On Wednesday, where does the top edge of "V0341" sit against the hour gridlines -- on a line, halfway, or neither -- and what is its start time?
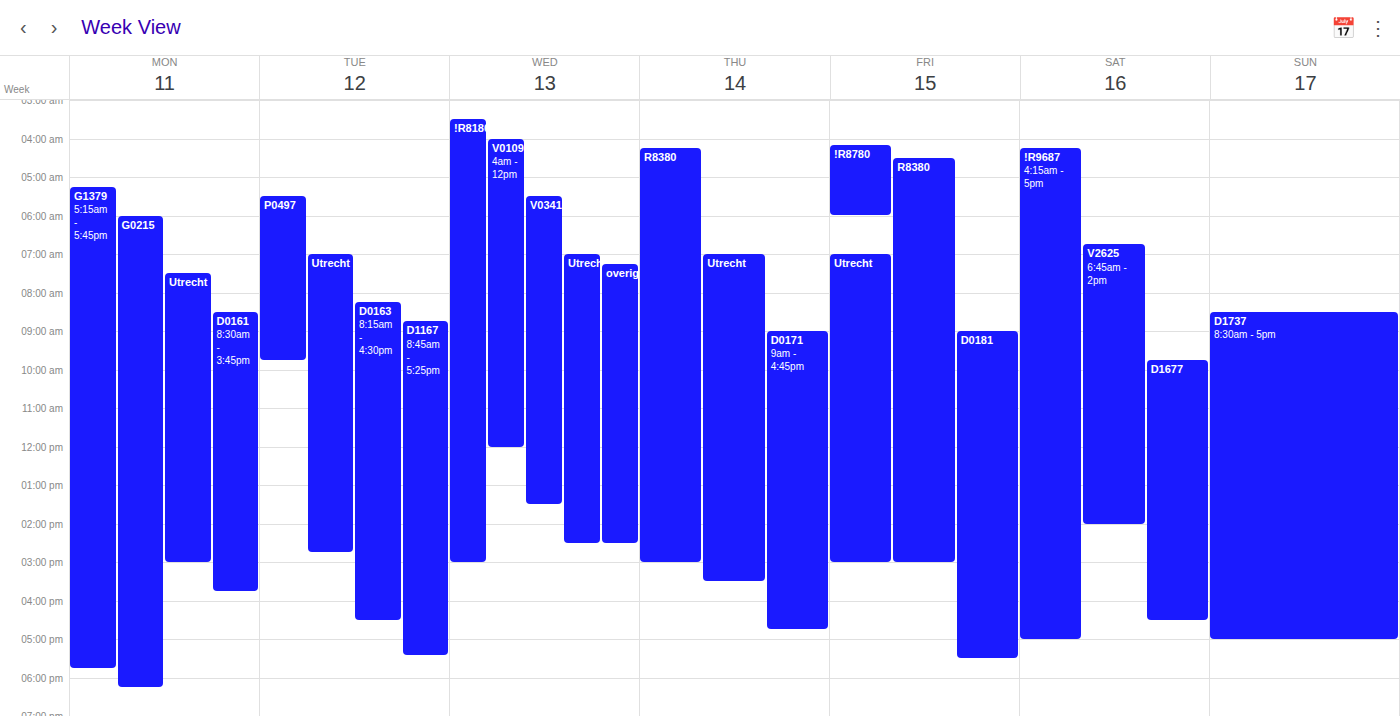
05:30 -- halfway between the 05:00 and 06:00 lines.